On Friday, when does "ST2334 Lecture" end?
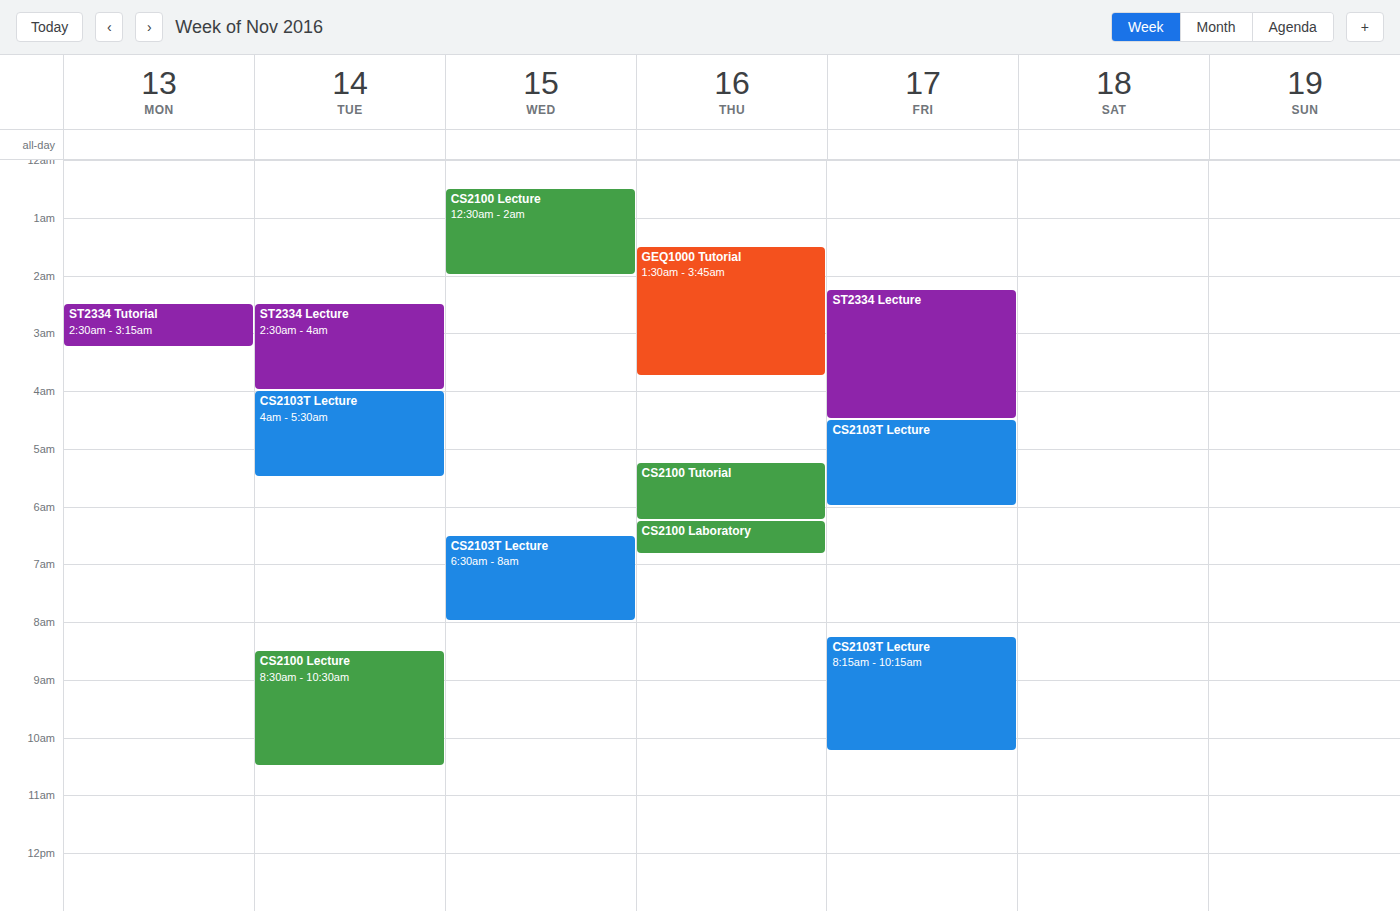
4:30 AM